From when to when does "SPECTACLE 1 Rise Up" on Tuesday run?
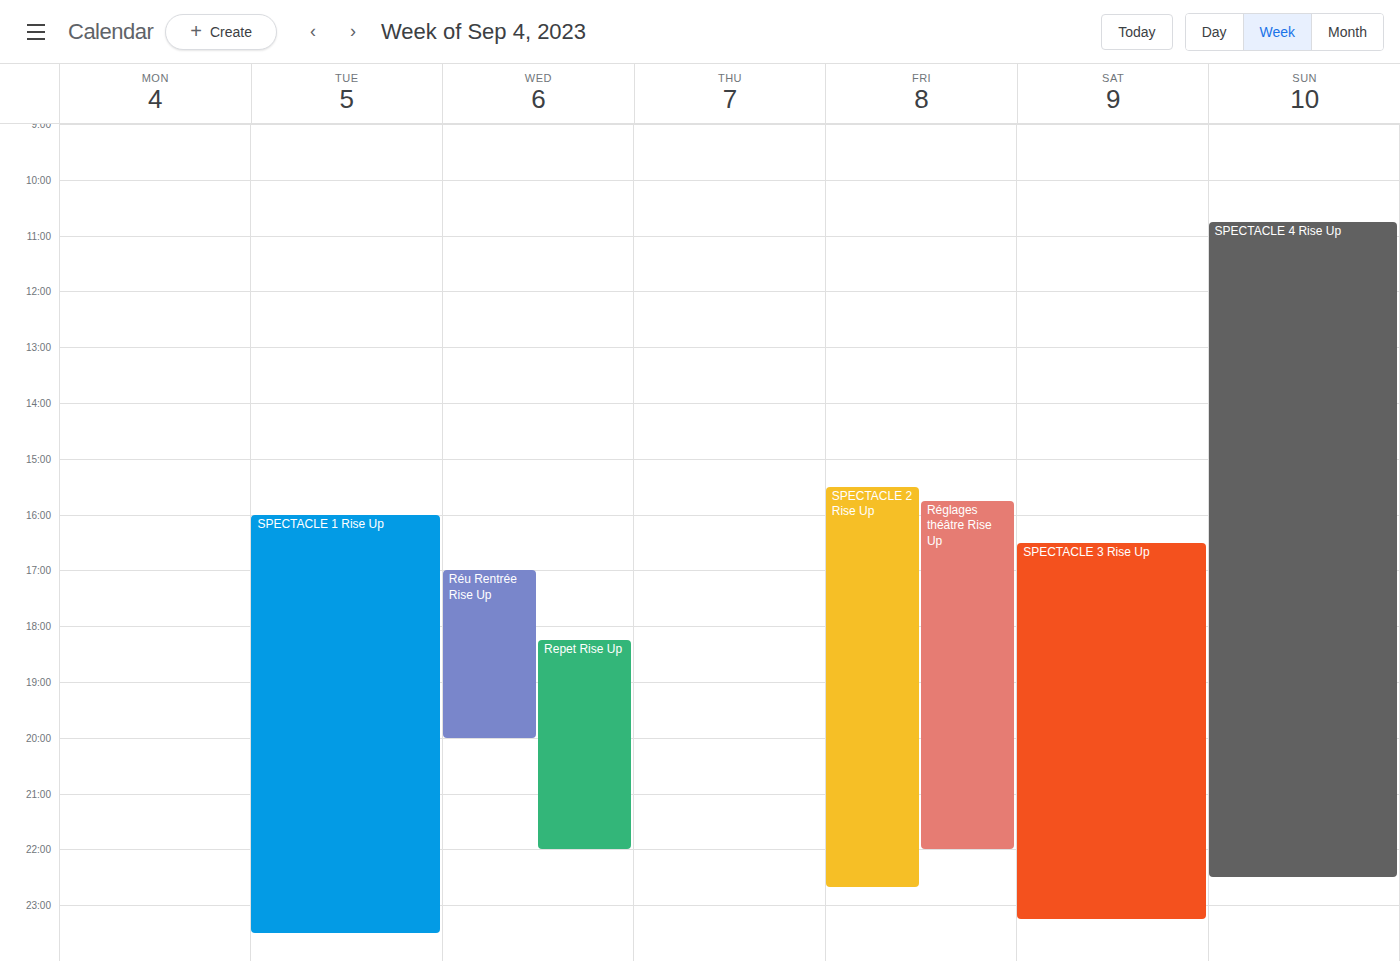
4:00 PM to 11:30 PM